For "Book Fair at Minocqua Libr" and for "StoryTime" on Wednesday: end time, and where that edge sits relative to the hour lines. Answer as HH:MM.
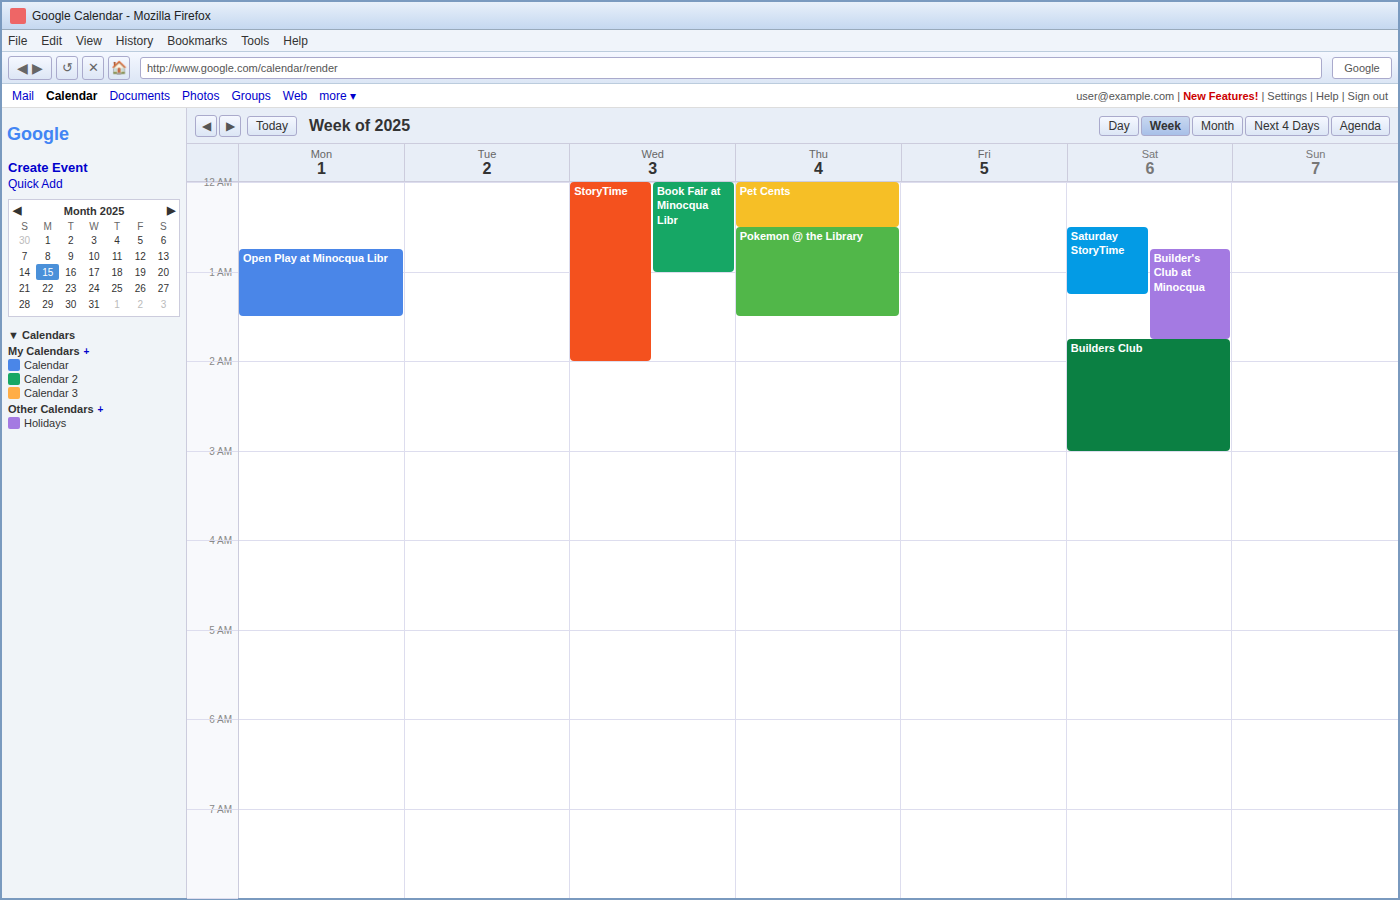
"Book Fair at Minocqua Libr": 01:00, exactly on the 01:00 line. "StoryTime": 02:00, exactly on the 02:00 line.